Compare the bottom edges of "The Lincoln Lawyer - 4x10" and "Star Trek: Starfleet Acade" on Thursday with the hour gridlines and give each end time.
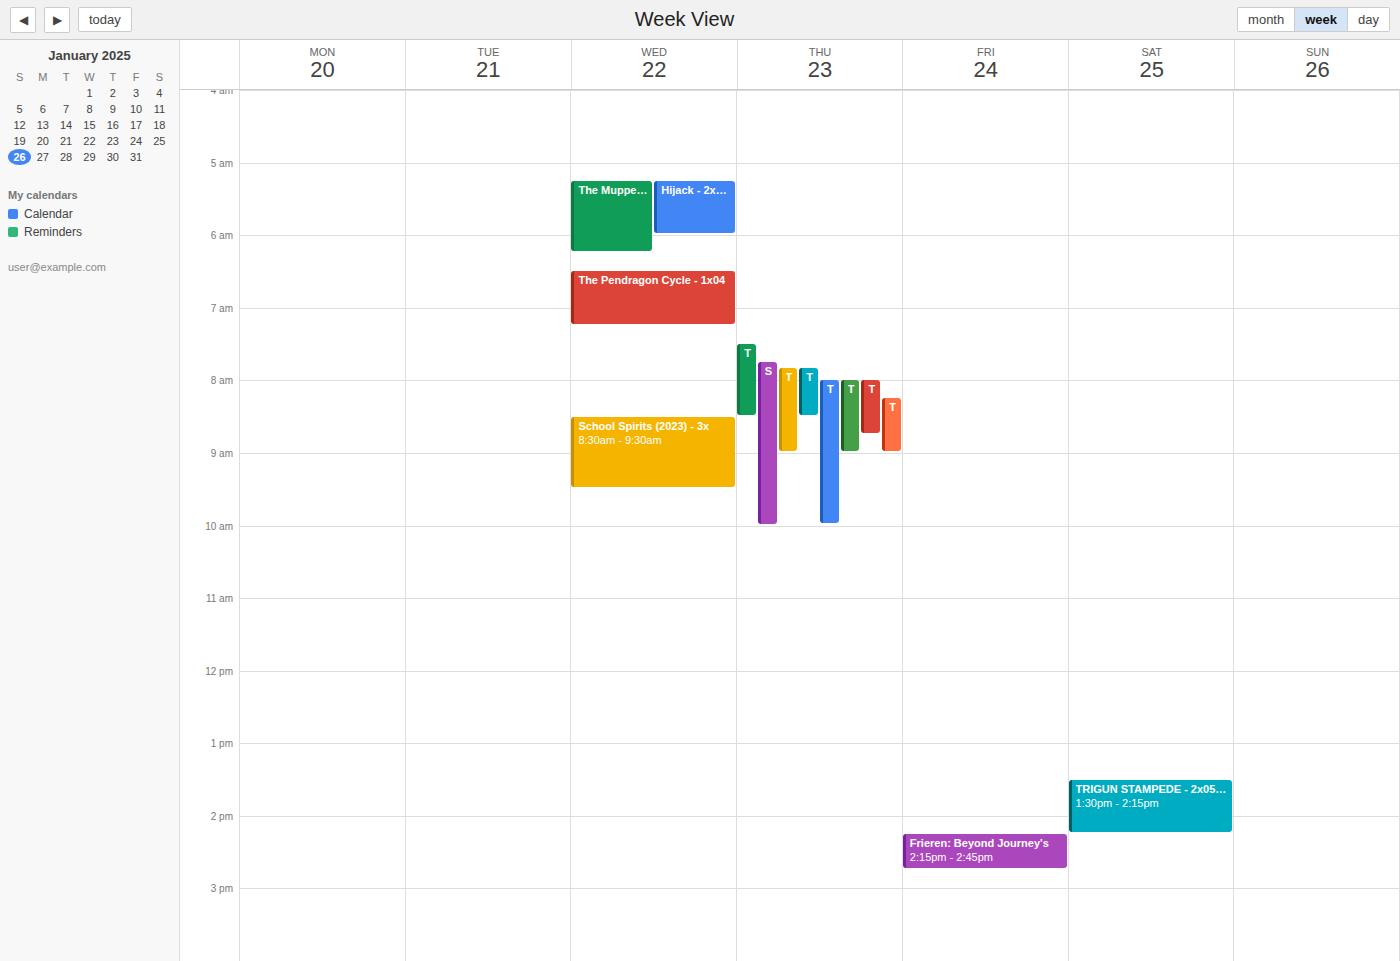
"The Lincoln Lawyer - 4x10": 9:00 AM, exactly on the 9 AM line. "Star Trek: Starfleet Acade": 10:00 AM, exactly on the 10 AM line.